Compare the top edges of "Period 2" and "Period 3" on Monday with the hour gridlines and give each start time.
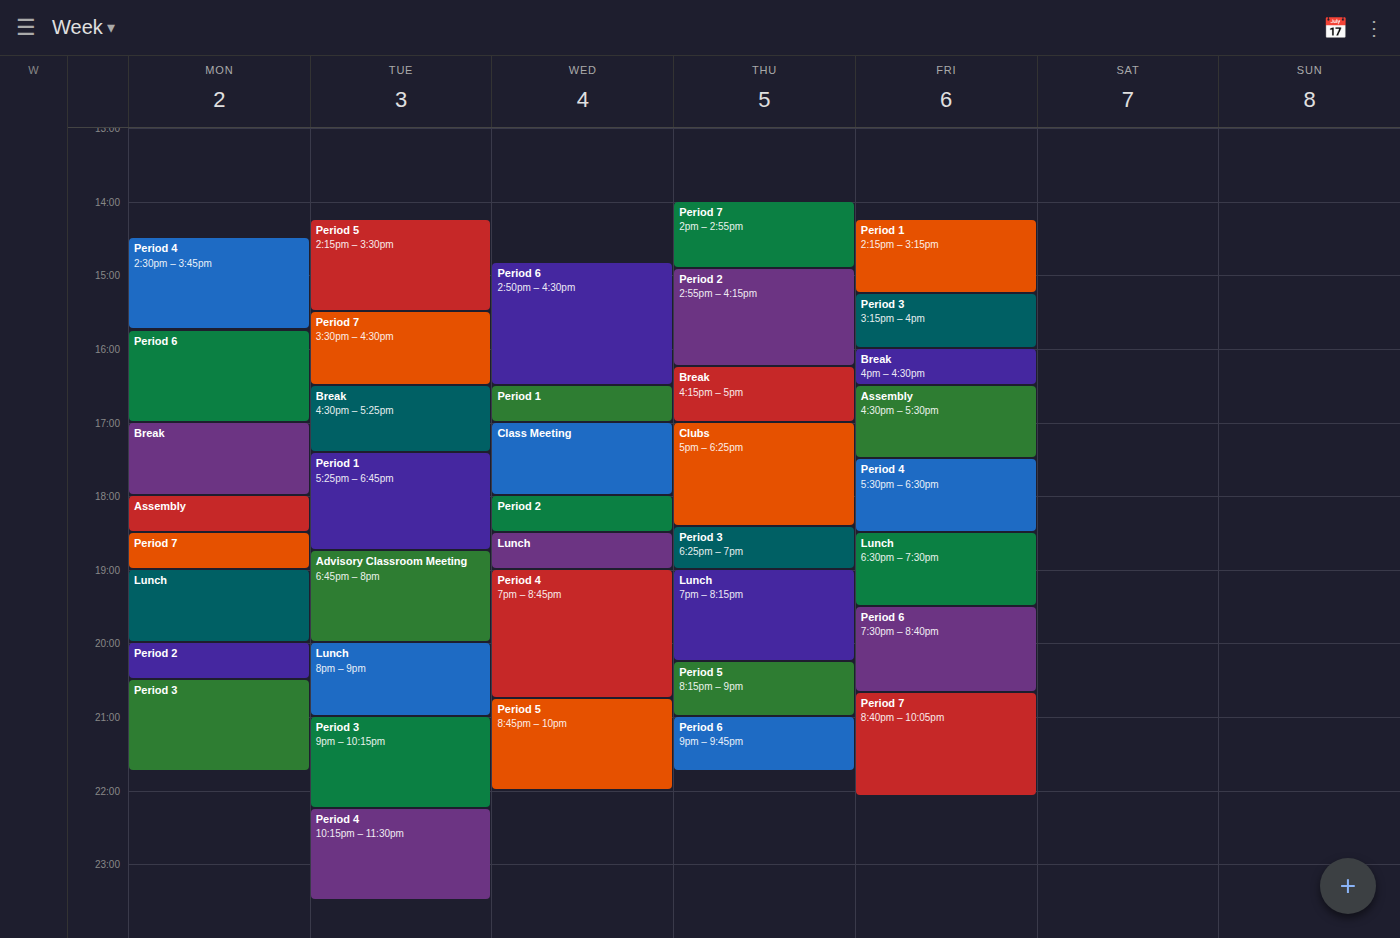
"Period 2": 20:00, exactly on the 20:00 line. "Period 3": 20:30, halfway between the 20:00 and 21:00 lines.